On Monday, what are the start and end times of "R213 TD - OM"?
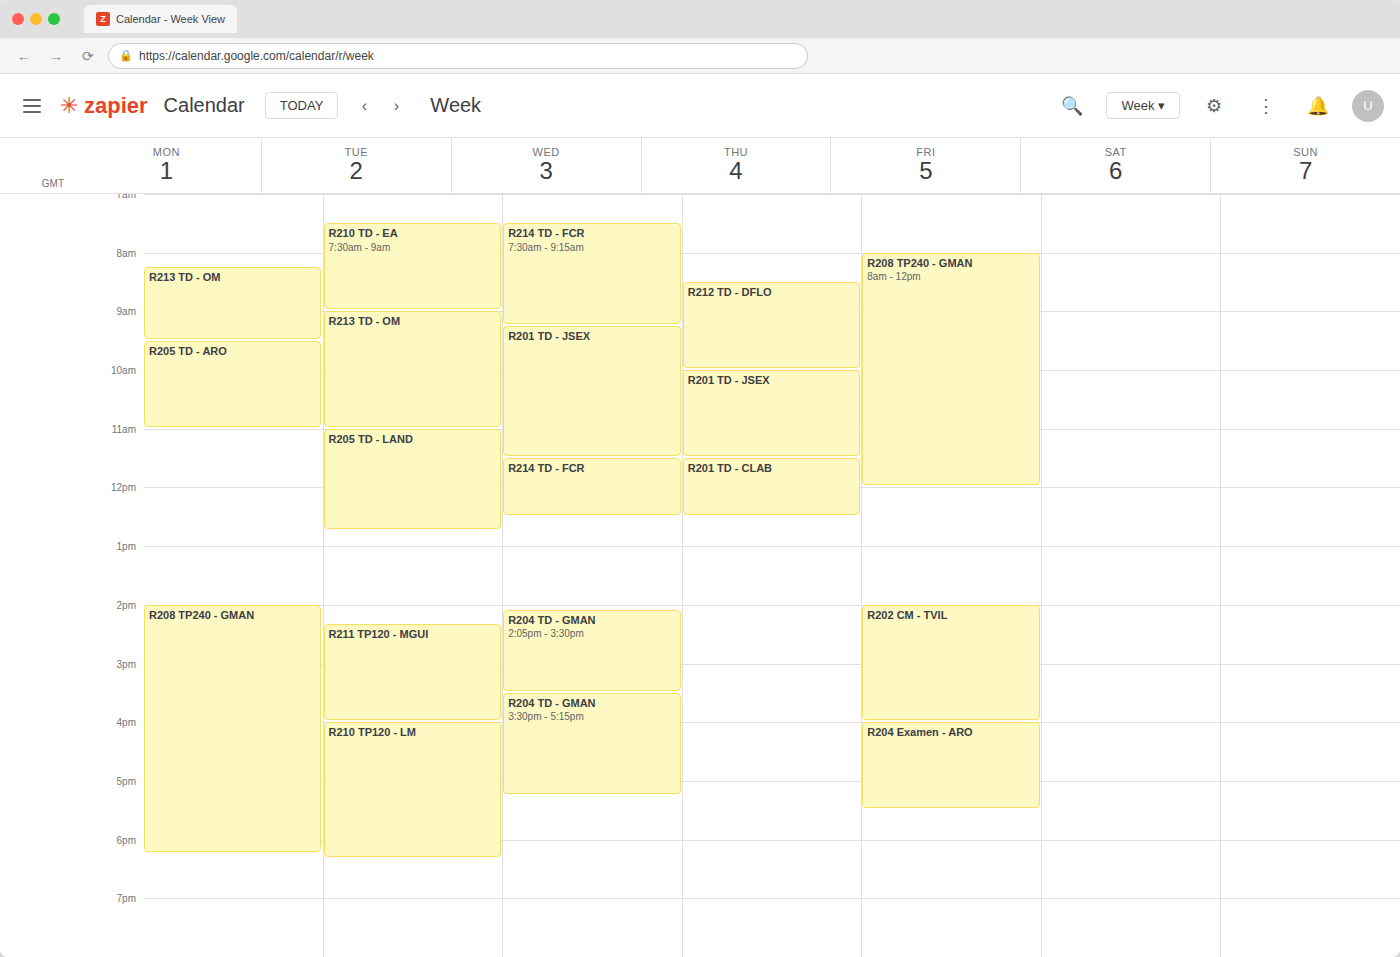
8:15 AM to 9:30 AM